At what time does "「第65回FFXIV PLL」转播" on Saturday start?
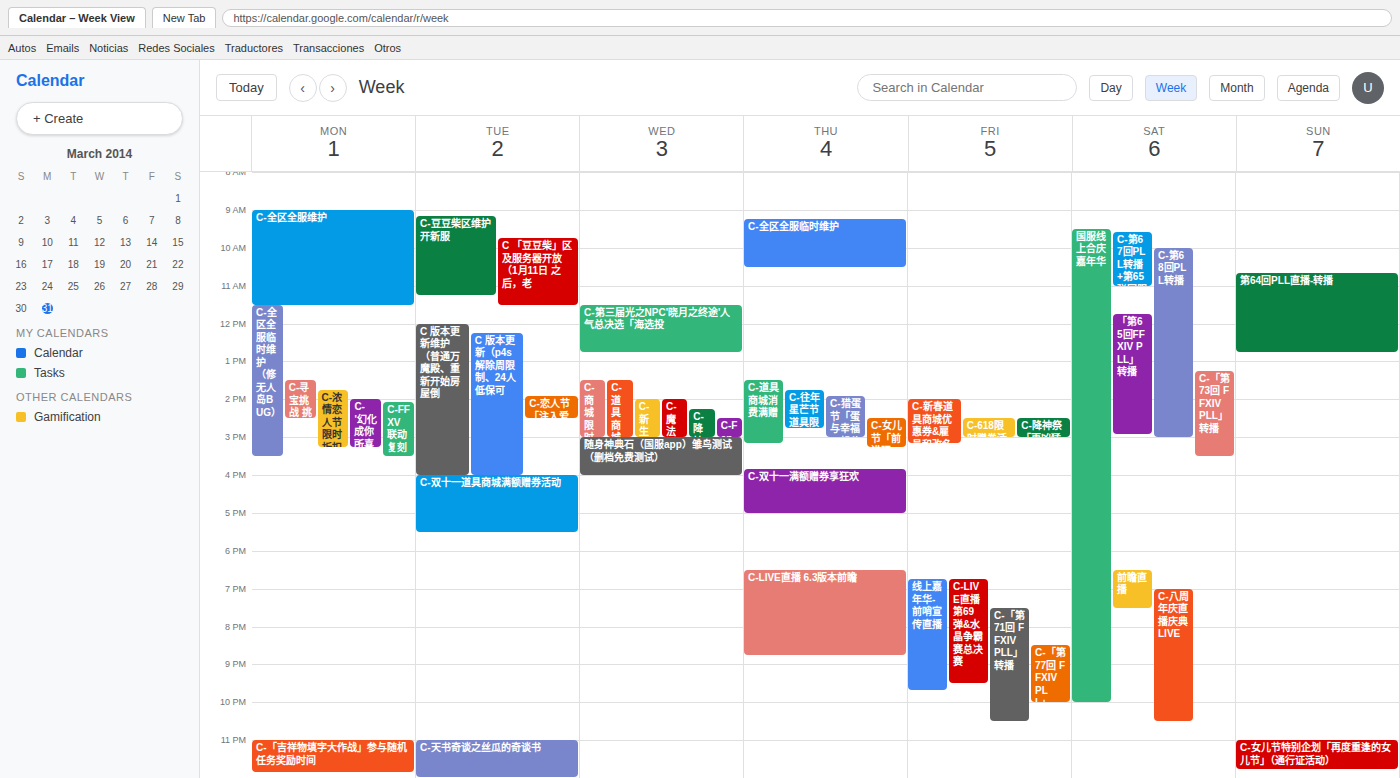
11:45